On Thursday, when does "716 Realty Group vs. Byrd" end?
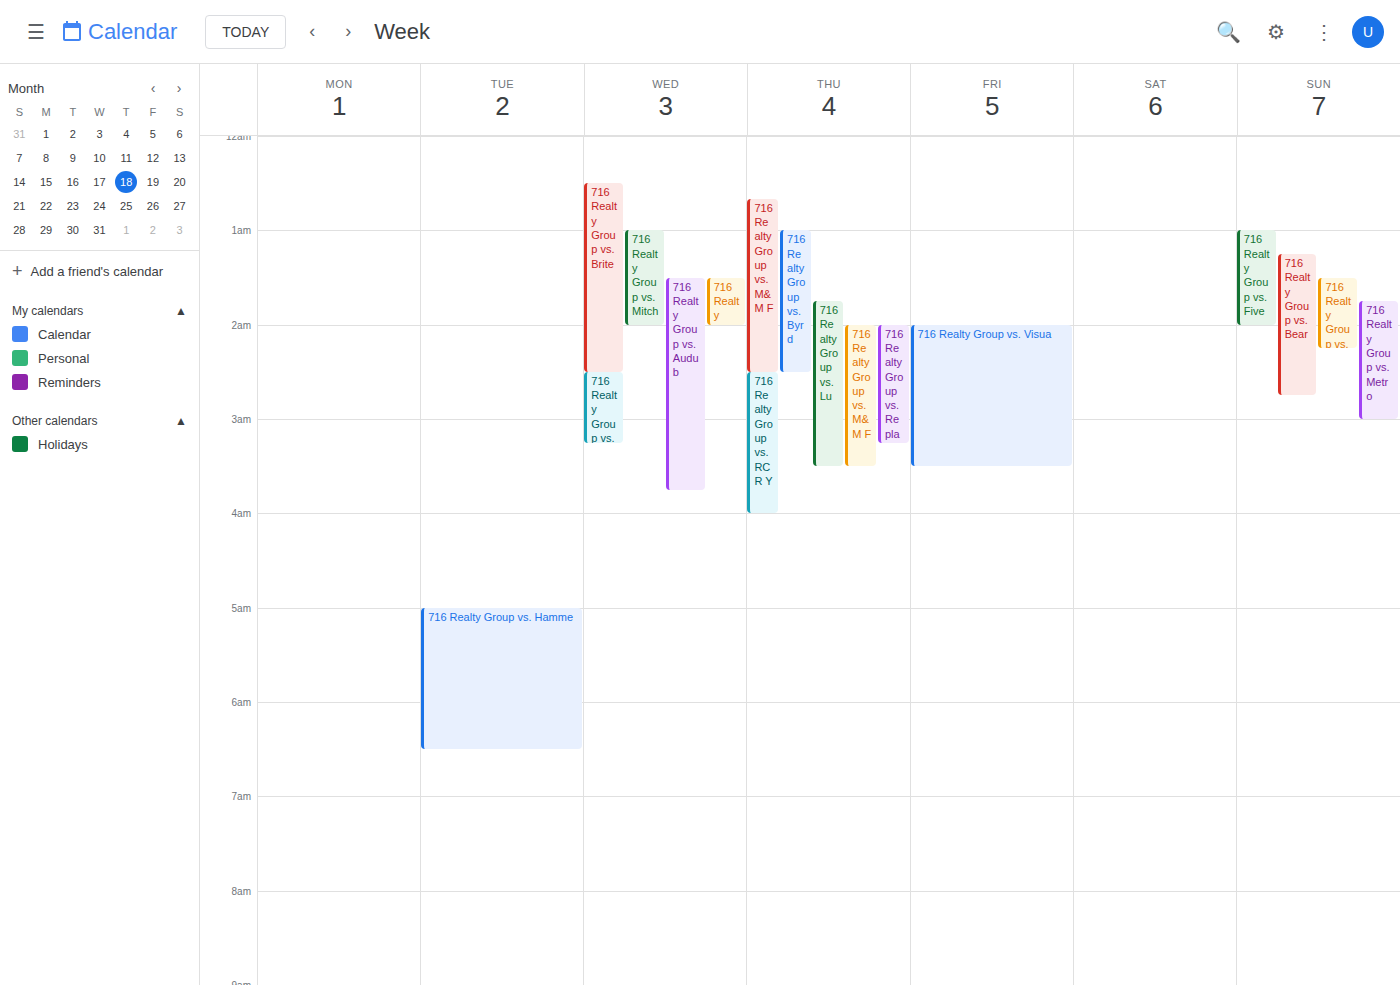
2:30 AM